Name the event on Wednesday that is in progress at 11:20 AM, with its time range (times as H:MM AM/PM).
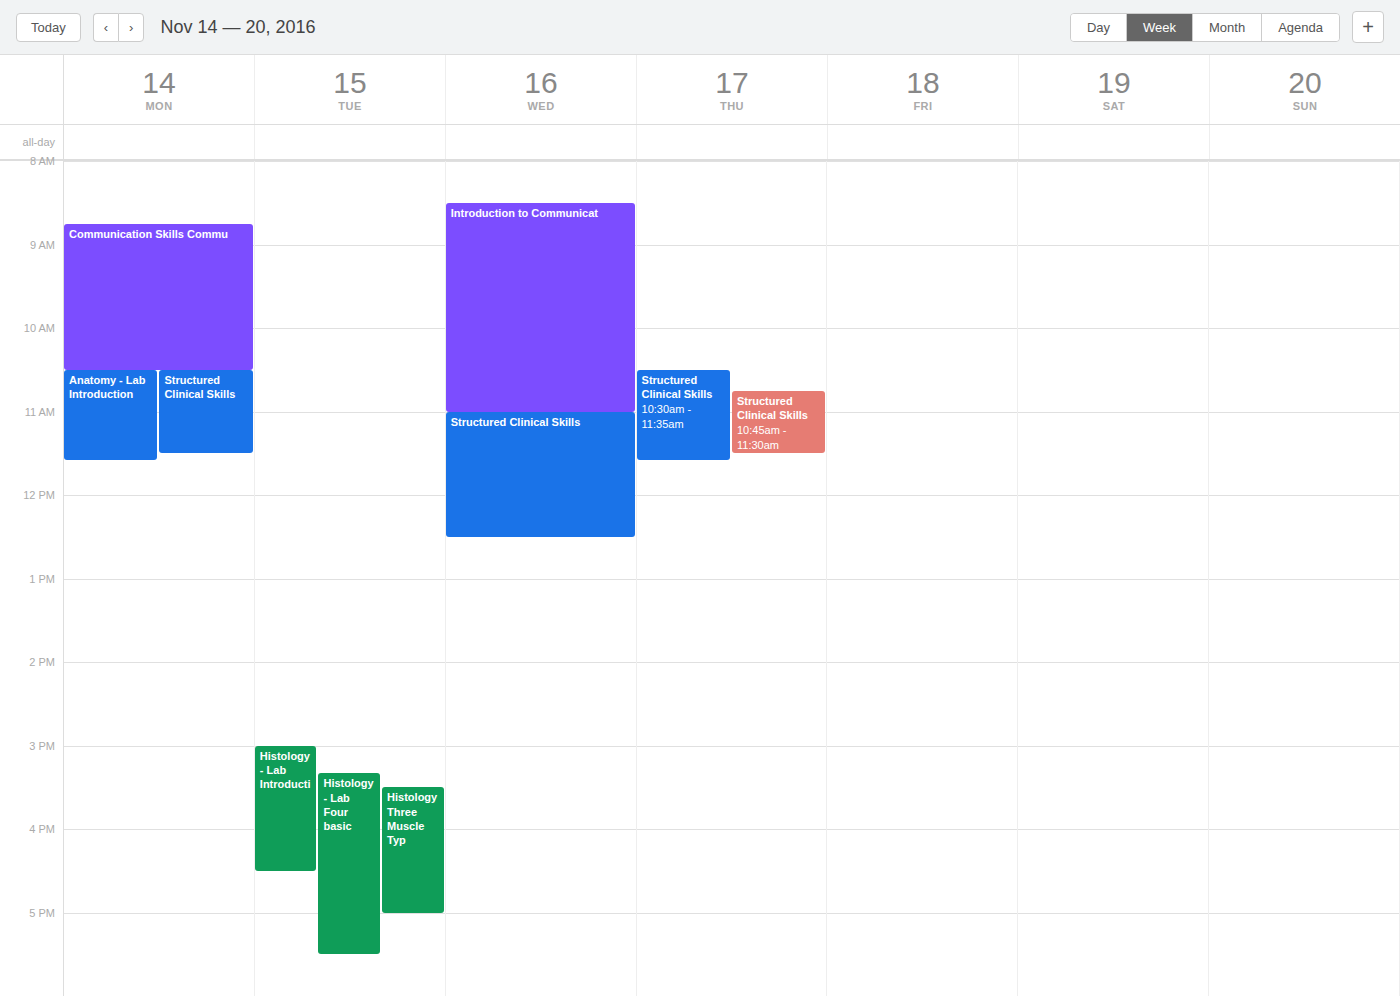
"Structured Clinical Skills", 11:00 AM to 12:30 PM